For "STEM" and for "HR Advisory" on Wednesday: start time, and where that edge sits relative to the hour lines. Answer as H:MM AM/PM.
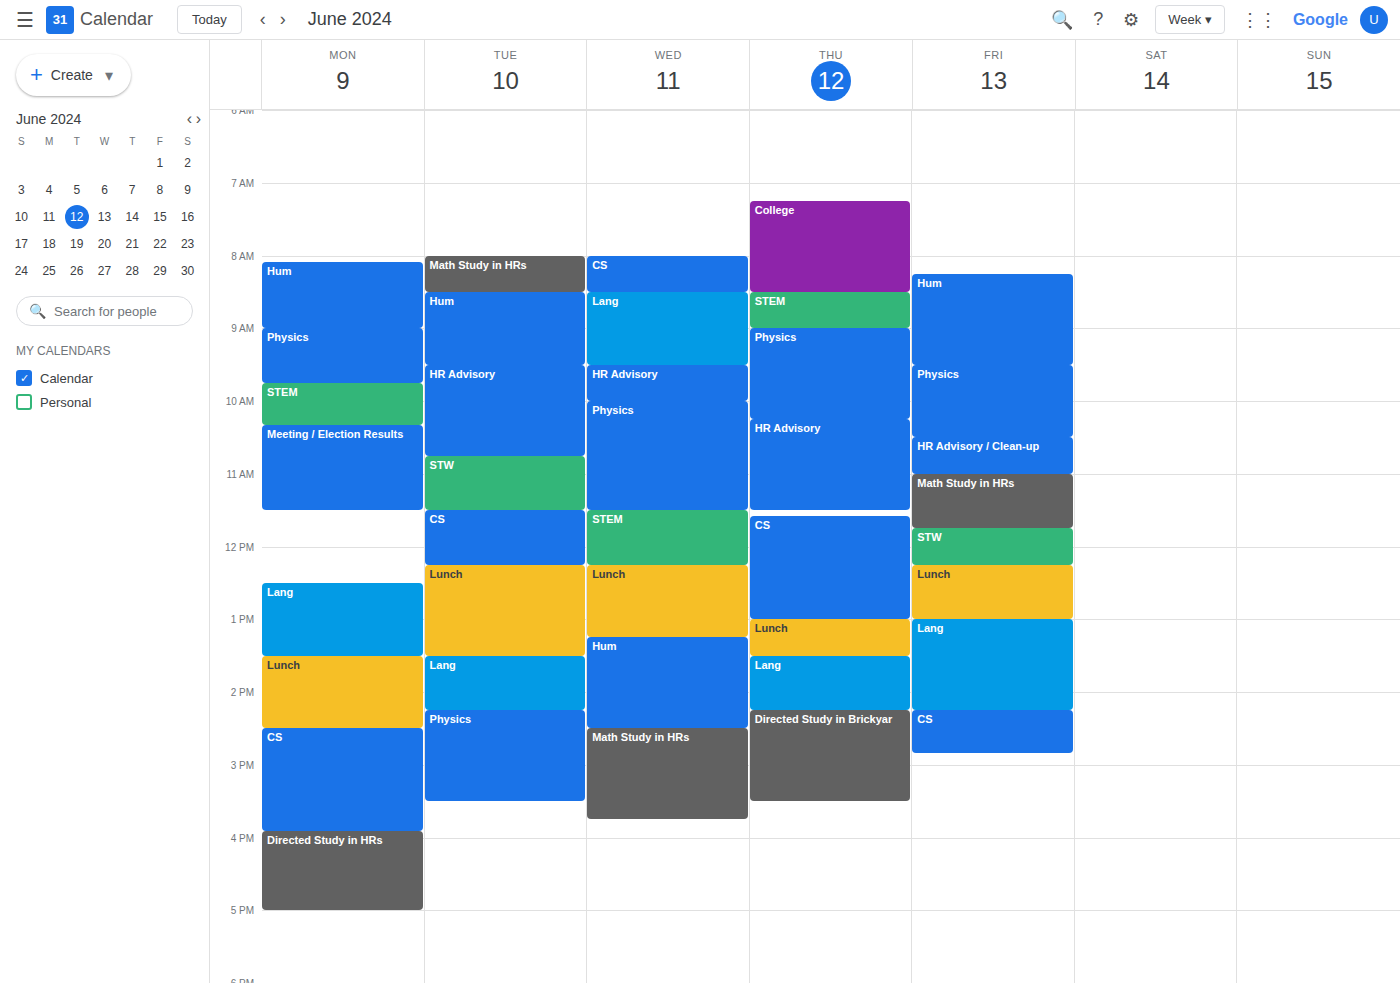
"STEM": 11:30 AM, halfway between the 11 AM and 12 PM lines. "HR Advisory": 9:30 AM, halfway between the 9 AM and 10 AM lines.